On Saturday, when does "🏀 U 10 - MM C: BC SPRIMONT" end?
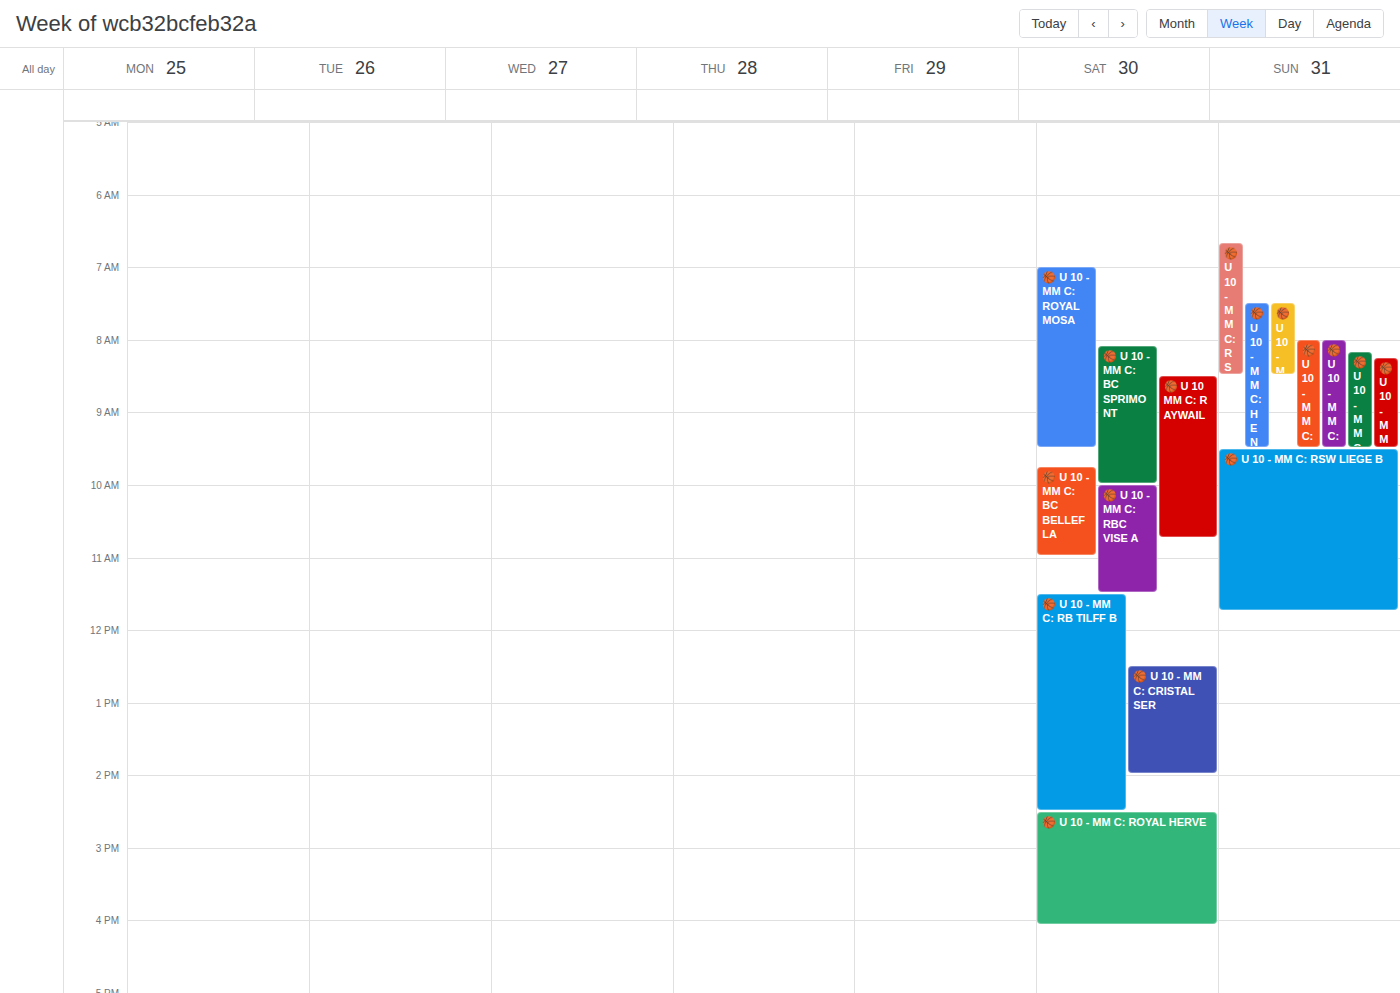
10:00 AM